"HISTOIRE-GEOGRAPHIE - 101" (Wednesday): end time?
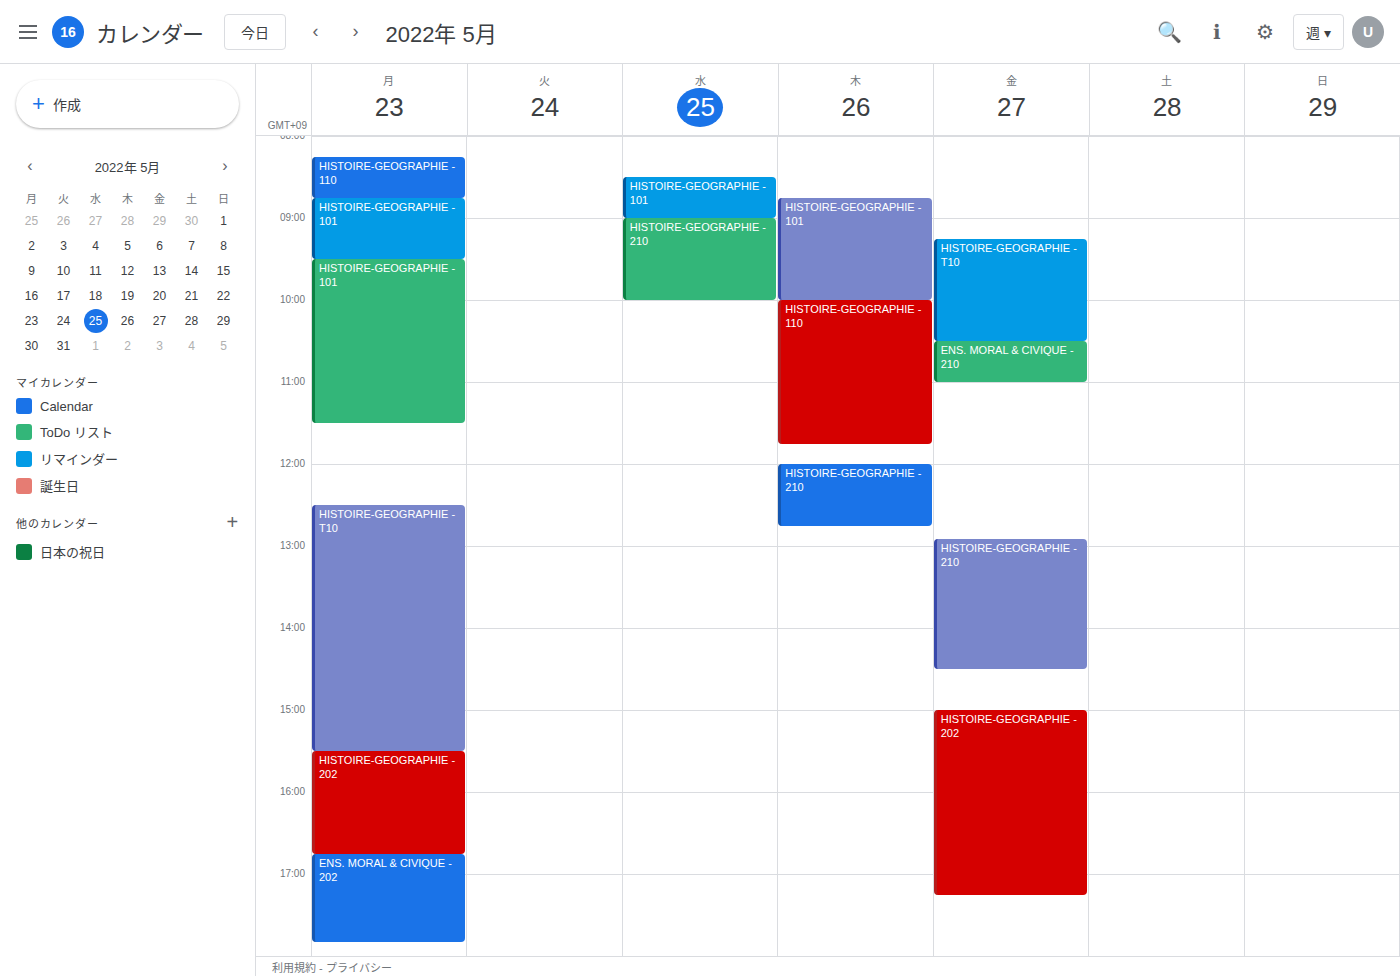
9:00 AM